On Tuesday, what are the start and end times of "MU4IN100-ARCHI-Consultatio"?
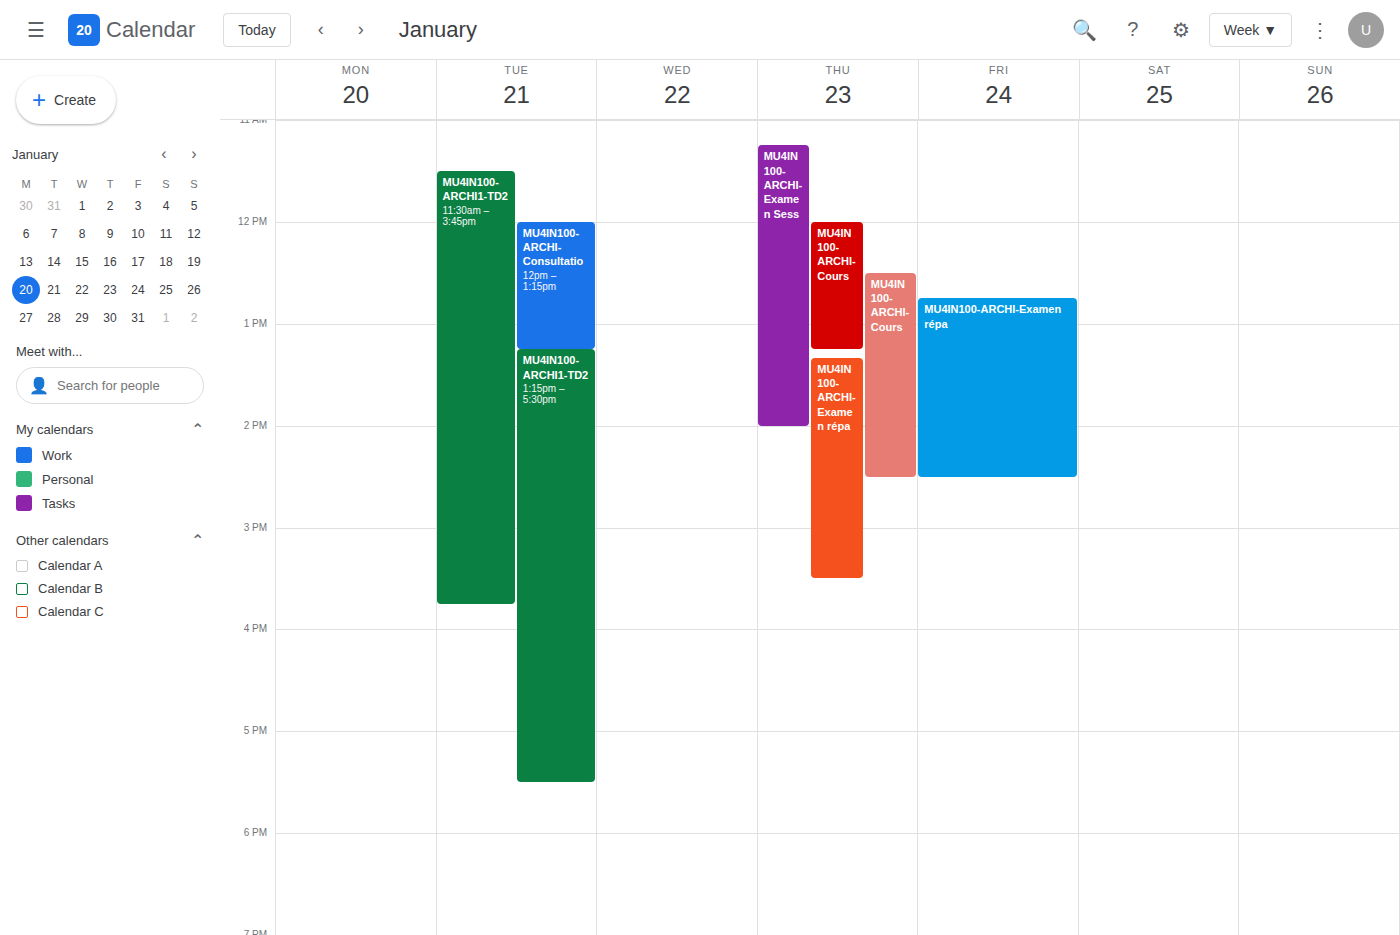
12:00 PM to 1:15 PM